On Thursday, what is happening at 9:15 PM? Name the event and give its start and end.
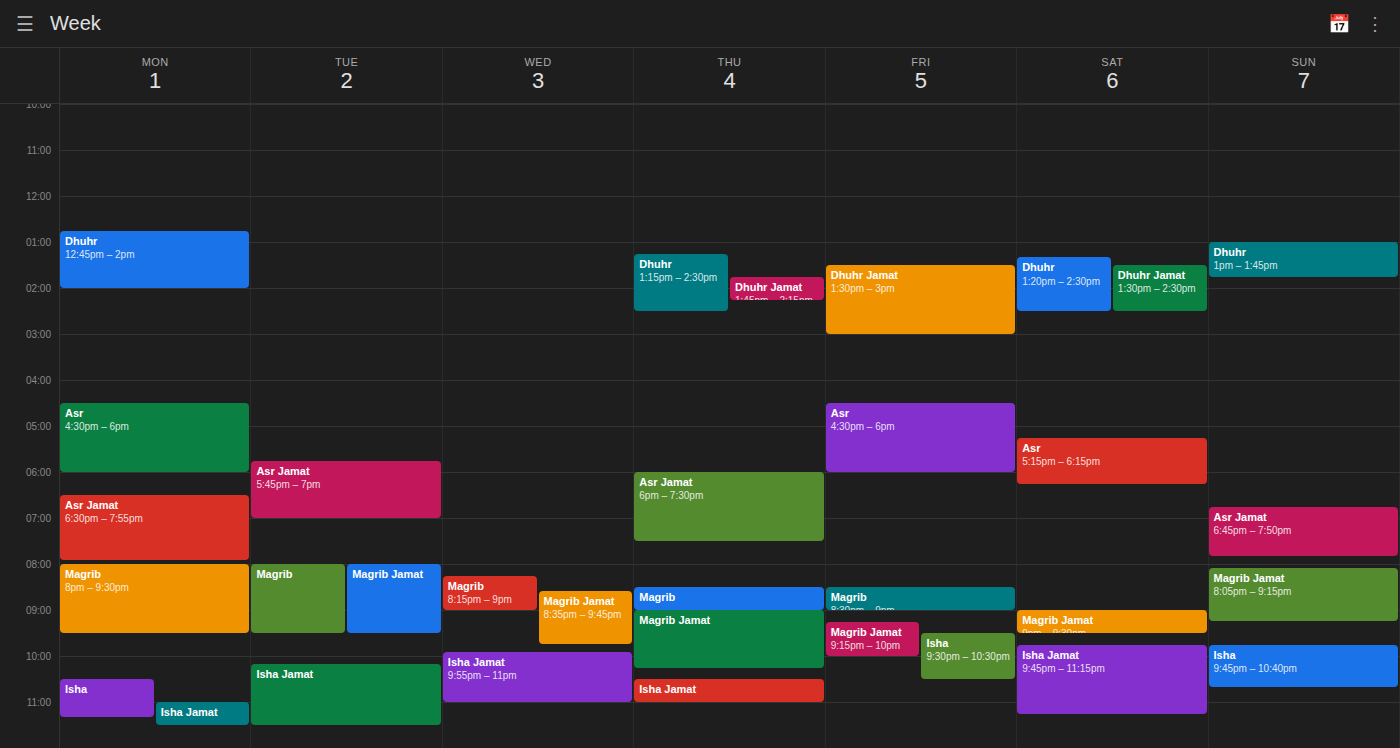
"Magrib Jamat", 9:00 PM to 10:15 PM